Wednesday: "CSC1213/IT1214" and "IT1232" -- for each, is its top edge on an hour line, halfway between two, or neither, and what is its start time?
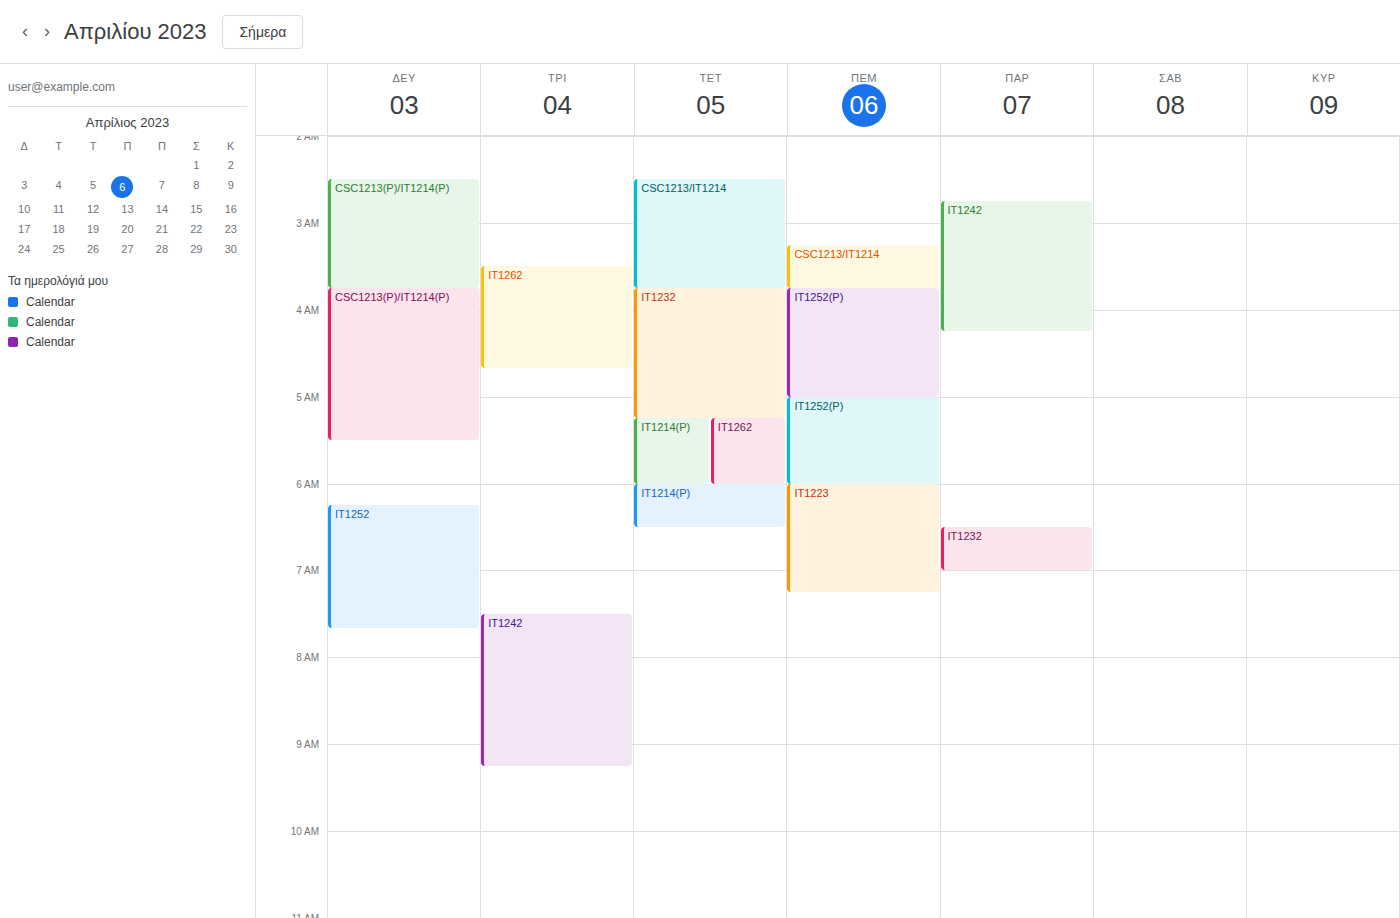
"CSC1213/IT1214": 2:30 AM, halfway between the 2 AM and 3 AM lines. "IT1232": 3:45 AM, neither: three quarters of the way from the 3 AM line to the 4 AM line.